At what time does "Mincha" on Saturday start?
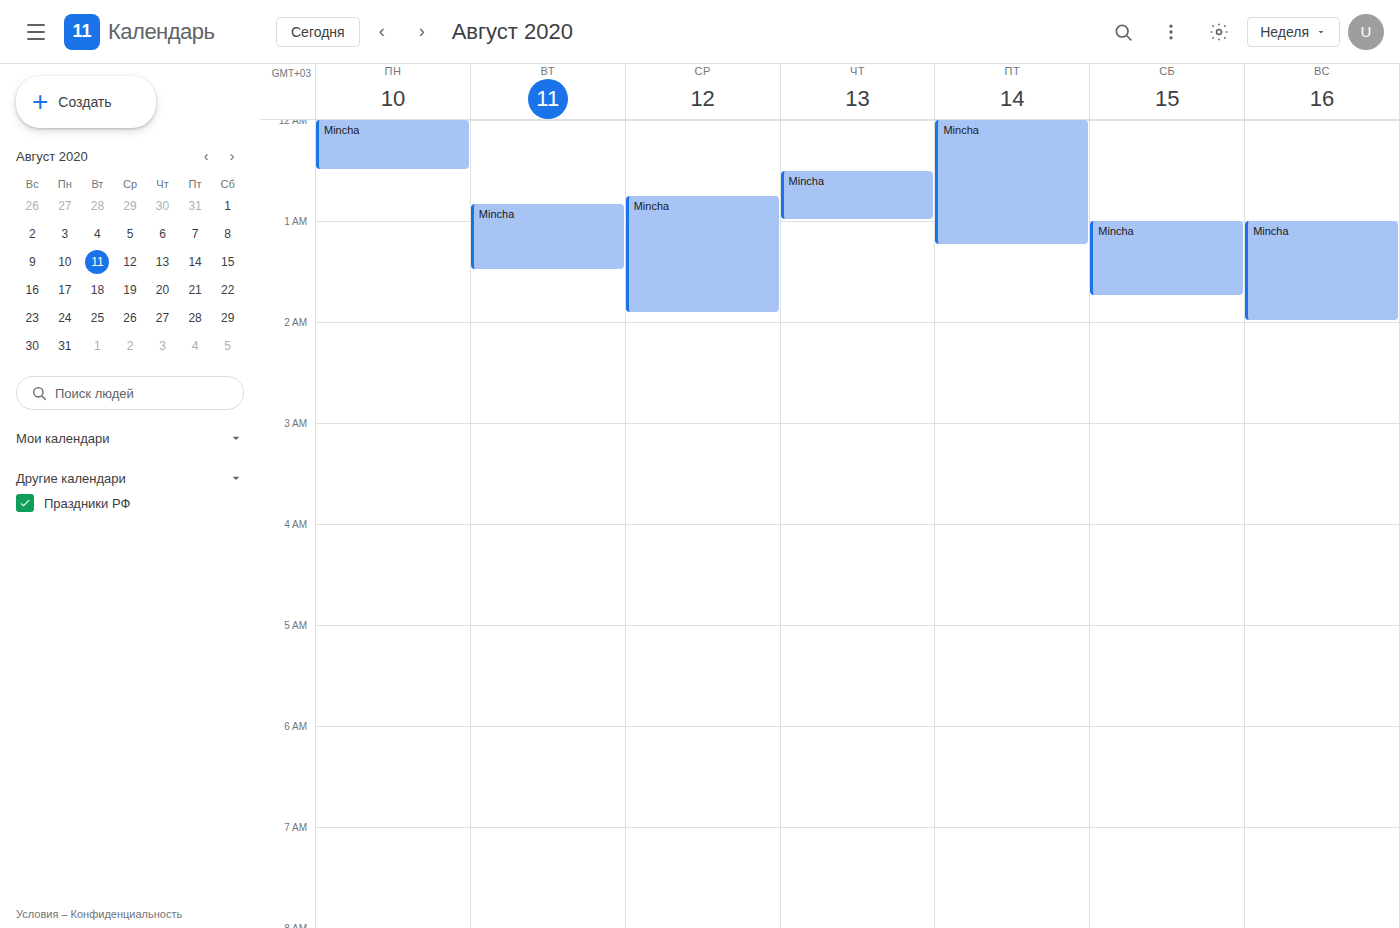
1:00 AM